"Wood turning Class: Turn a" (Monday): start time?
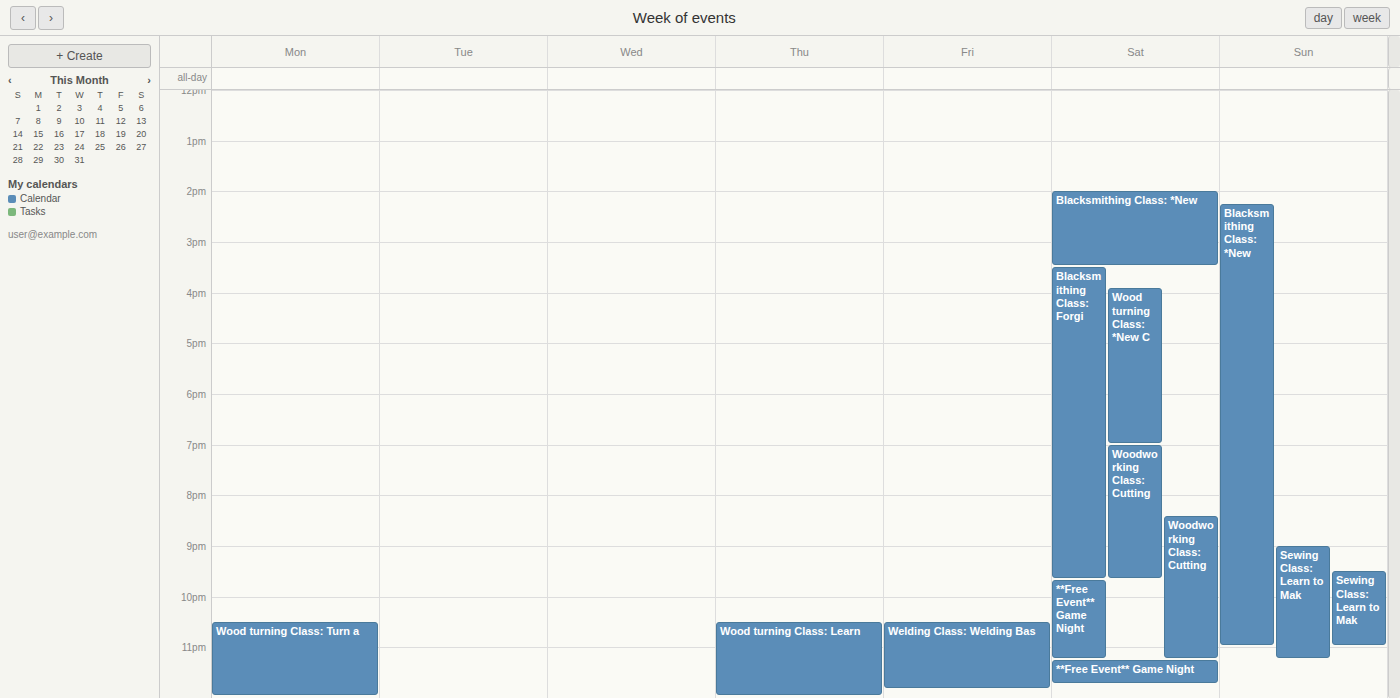
10:30 PM